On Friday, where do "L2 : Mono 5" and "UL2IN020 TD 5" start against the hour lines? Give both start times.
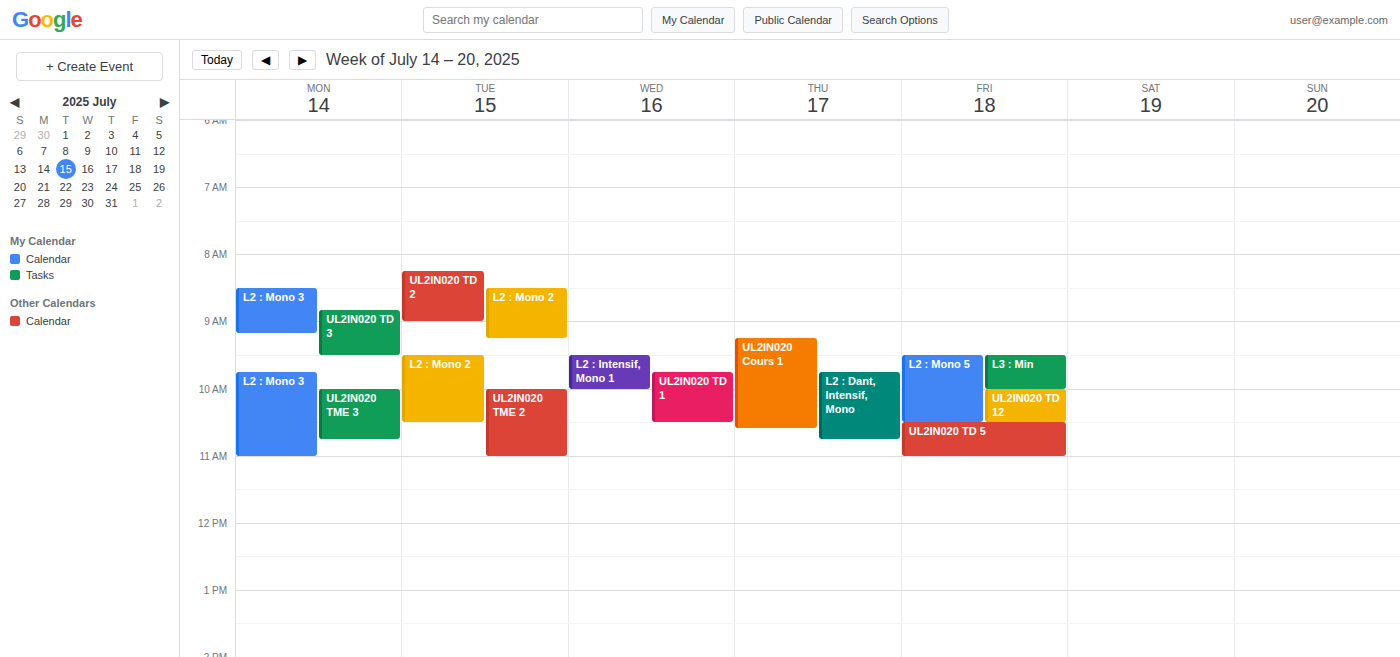
"L2 : Mono 5": 9:30 AM, halfway between the 9 AM and 10 AM lines. "UL2IN020 TD 5": 10:30 AM, halfway between the 10 AM and 11 AM lines.